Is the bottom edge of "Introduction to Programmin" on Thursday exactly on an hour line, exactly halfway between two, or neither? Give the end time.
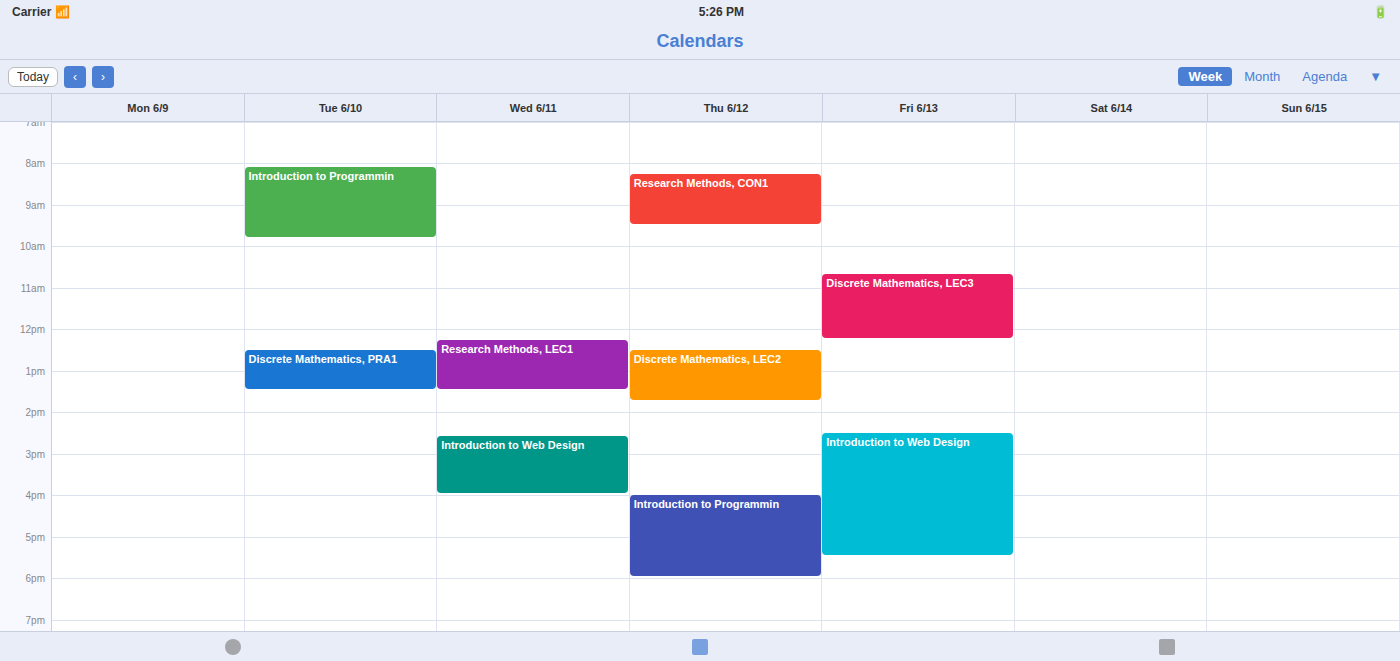
6:00 PM -- exactly on the 6 PM line.